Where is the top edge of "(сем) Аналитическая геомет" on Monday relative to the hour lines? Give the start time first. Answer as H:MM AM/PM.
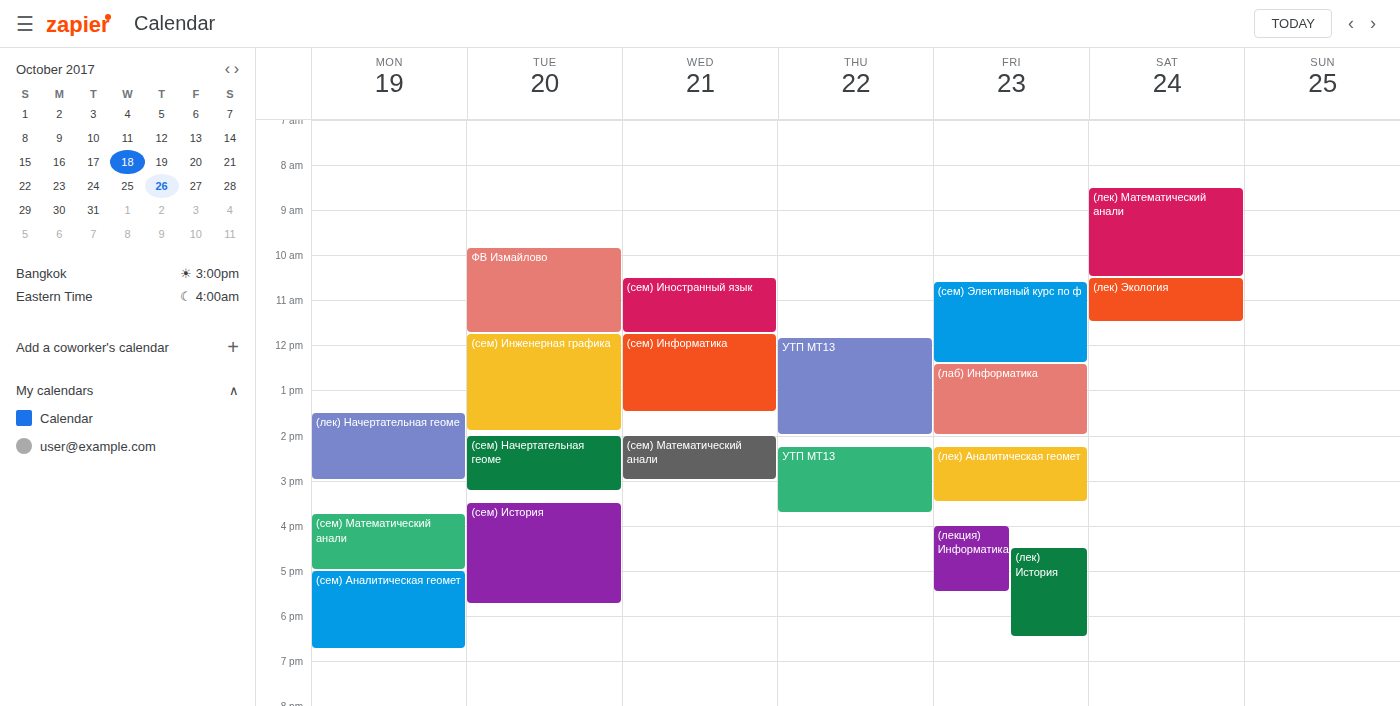
5:00 PM -- exactly on the 5 PM line.